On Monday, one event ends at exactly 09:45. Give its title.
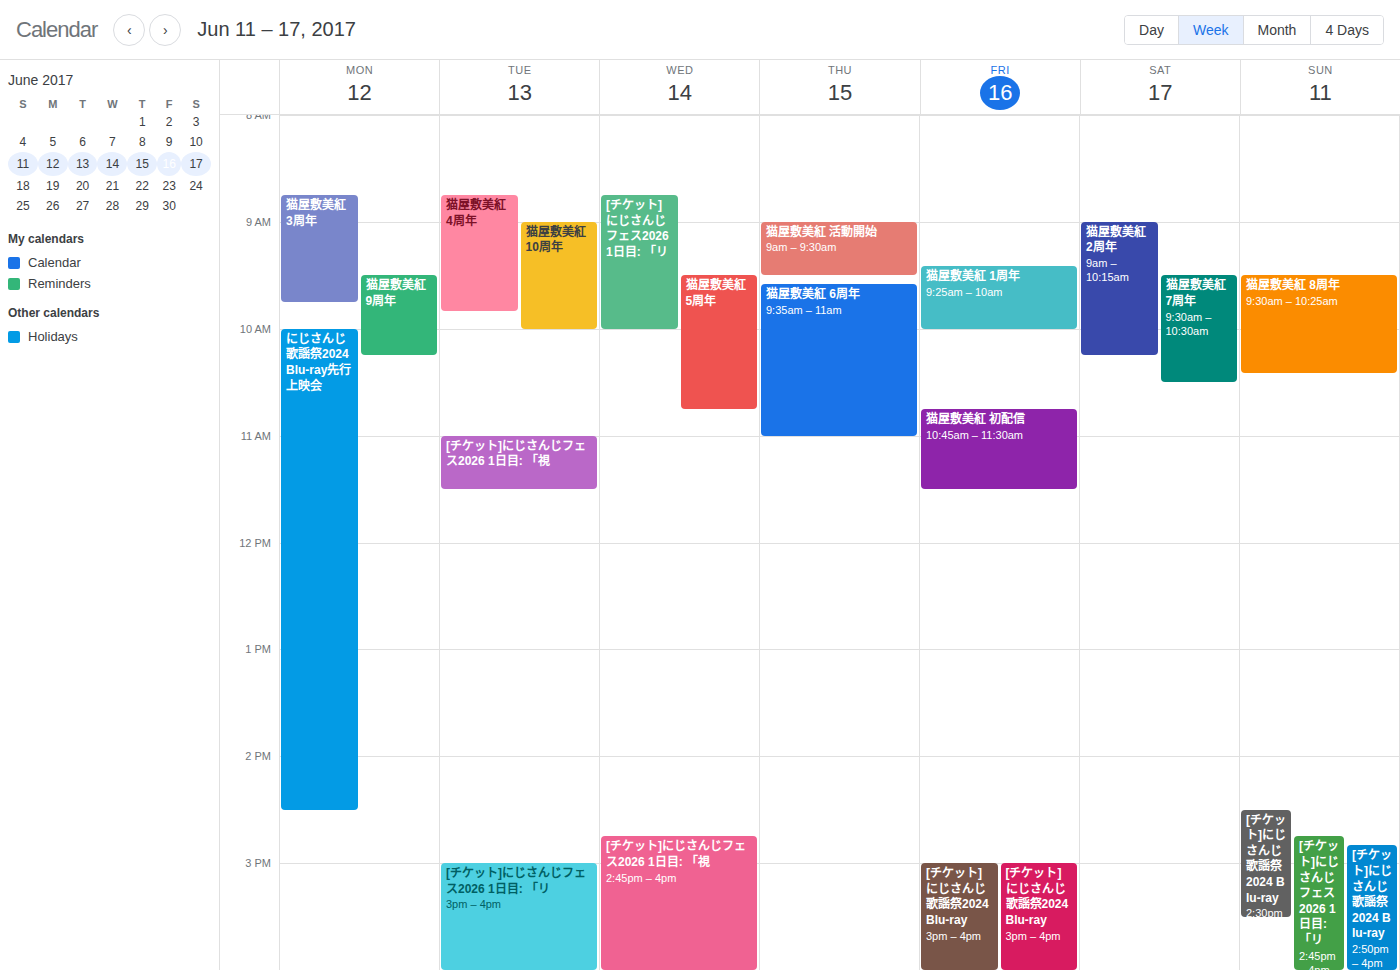
"猫屋敷美紅 3周年"